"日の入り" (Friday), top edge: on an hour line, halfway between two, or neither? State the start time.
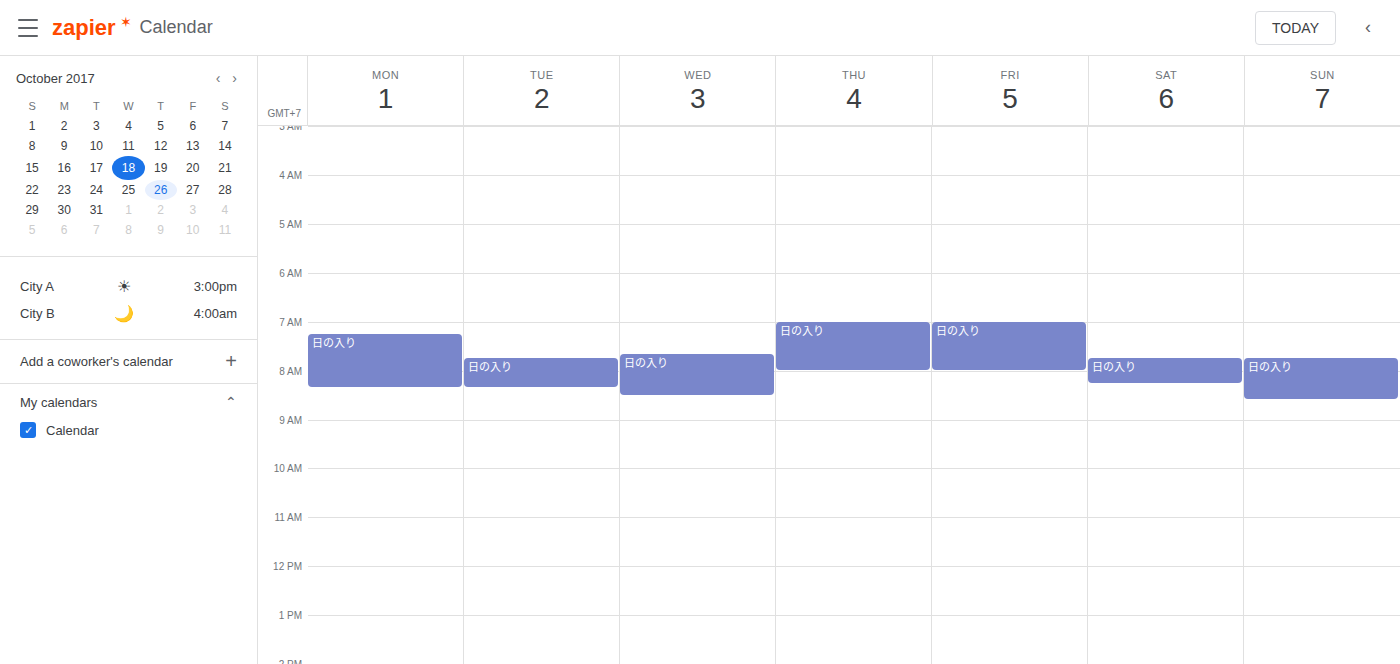
7:00 AM -- exactly on the 7 AM line.